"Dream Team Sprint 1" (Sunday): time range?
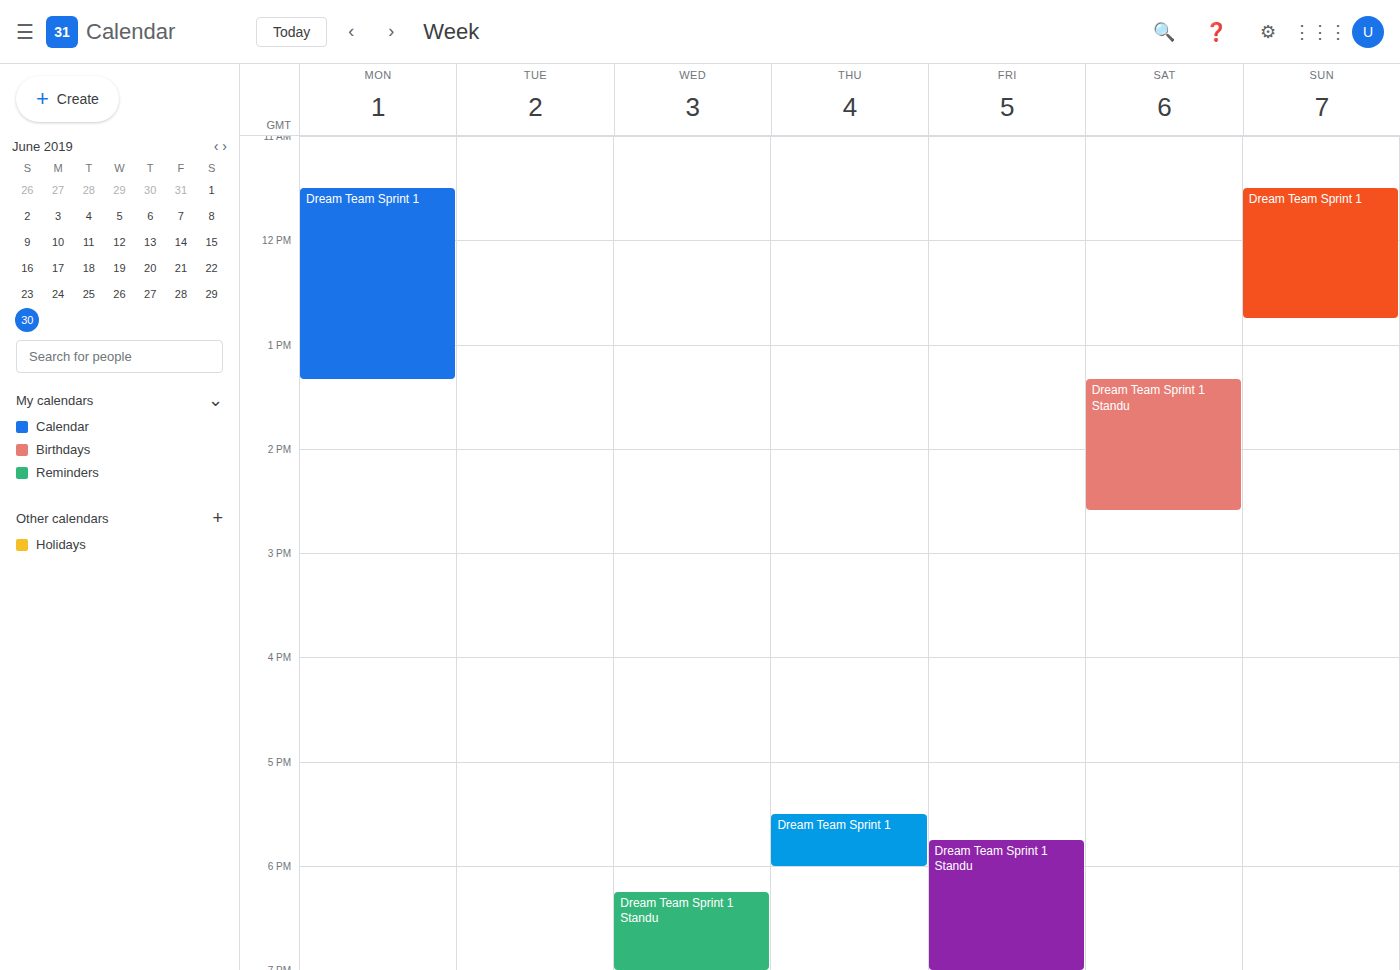
11:30 AM to 12:45 PM